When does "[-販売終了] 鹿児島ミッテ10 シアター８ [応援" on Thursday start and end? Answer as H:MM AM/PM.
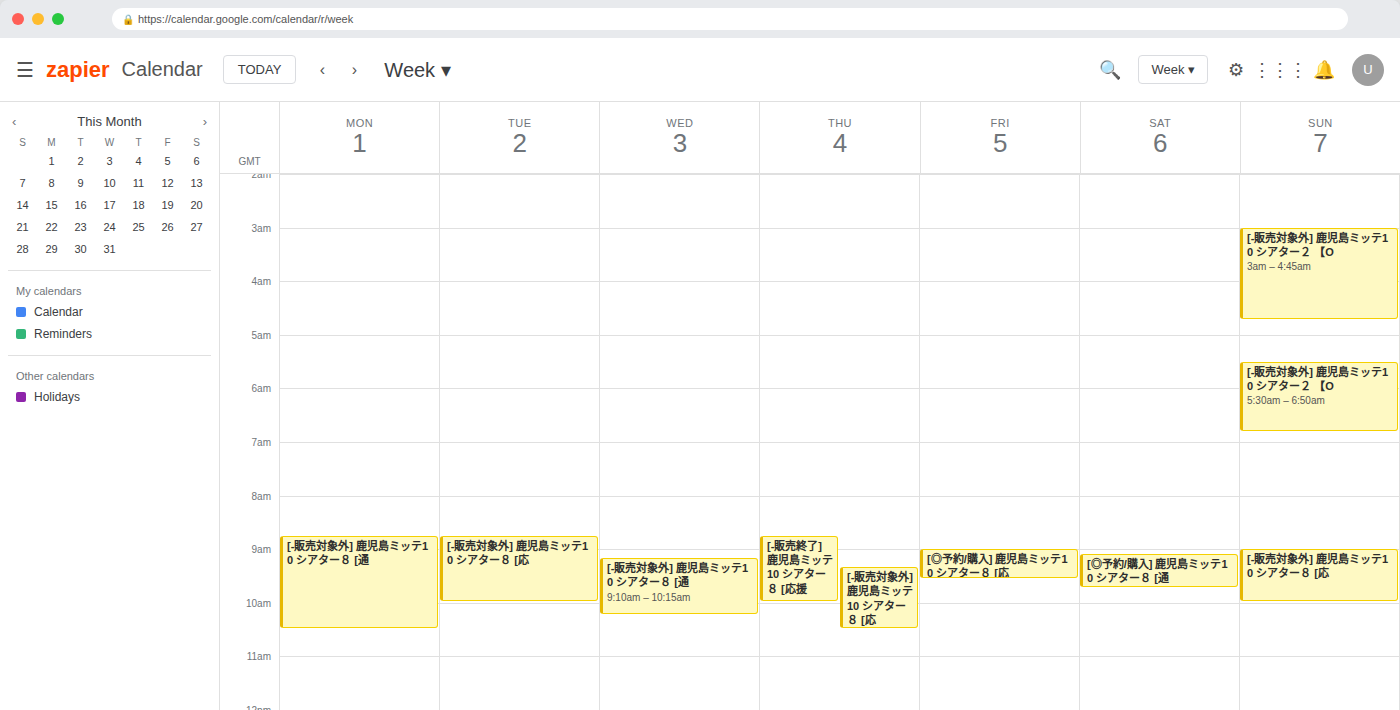
8:45 AM to 10:00 AM